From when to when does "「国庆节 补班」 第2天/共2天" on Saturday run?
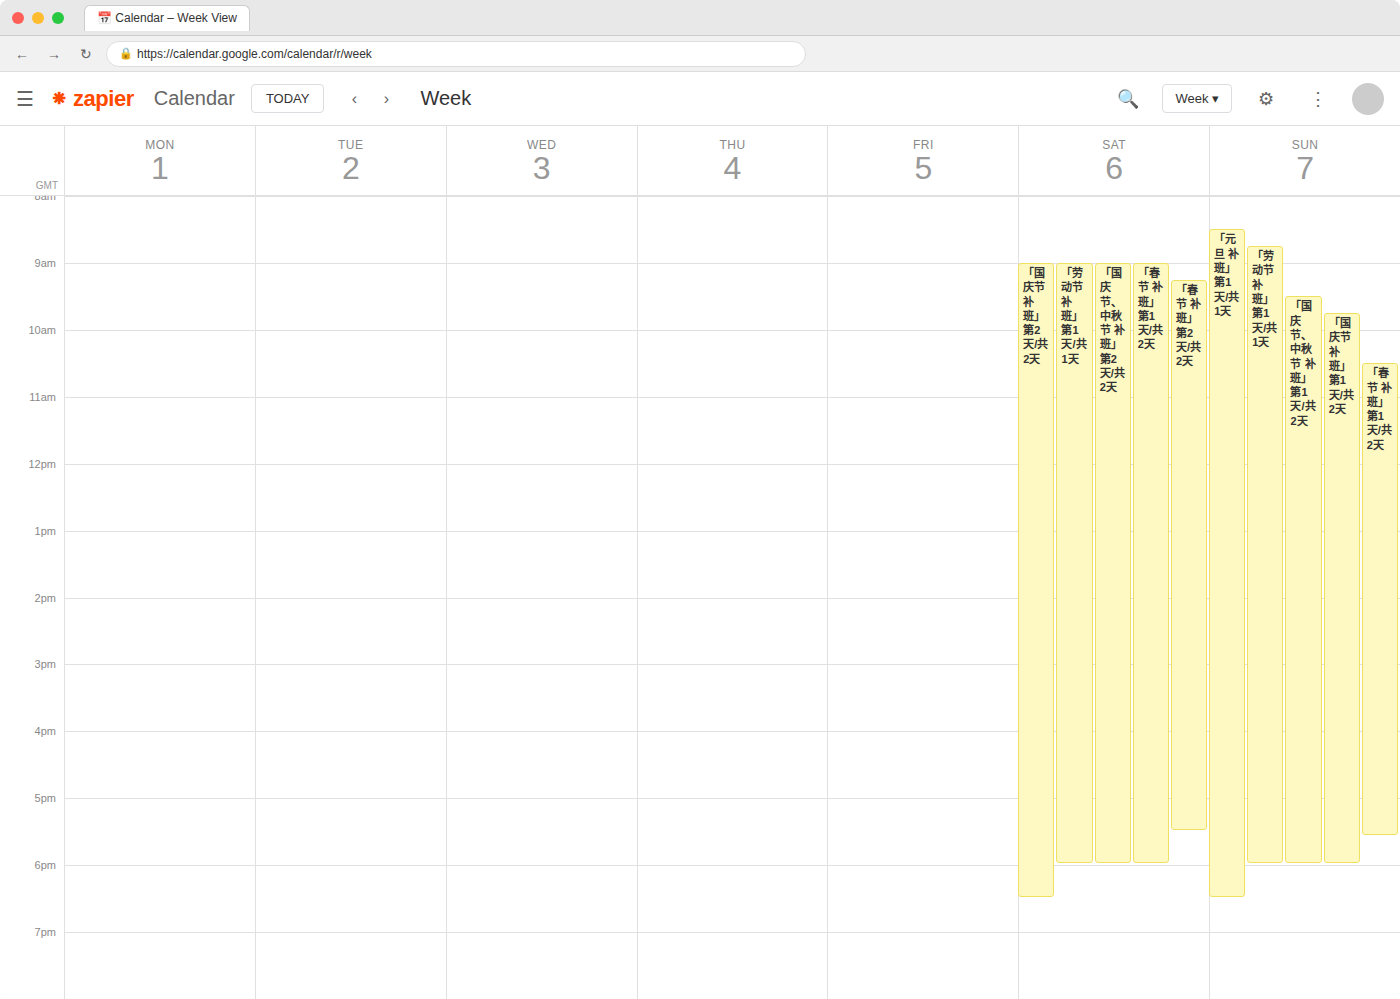
09:00 to 18:30